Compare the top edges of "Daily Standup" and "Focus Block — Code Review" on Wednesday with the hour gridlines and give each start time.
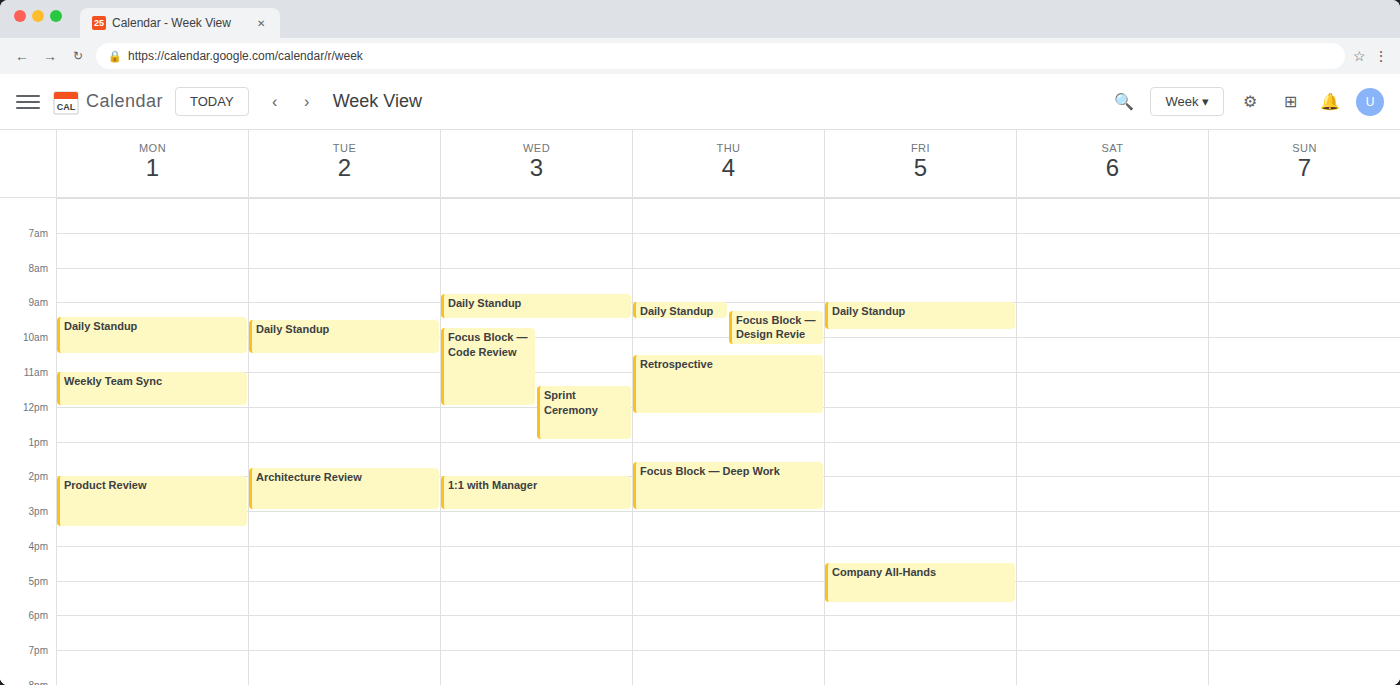
"Daily Standup": 8:45 AM, neither: three quarters of the way from the 8 AM line to the 9 AM line. "Focus Block — Code Review": 9:45 AM, neither: three quarters of the way from the 9 AM line to the 10 AM line.